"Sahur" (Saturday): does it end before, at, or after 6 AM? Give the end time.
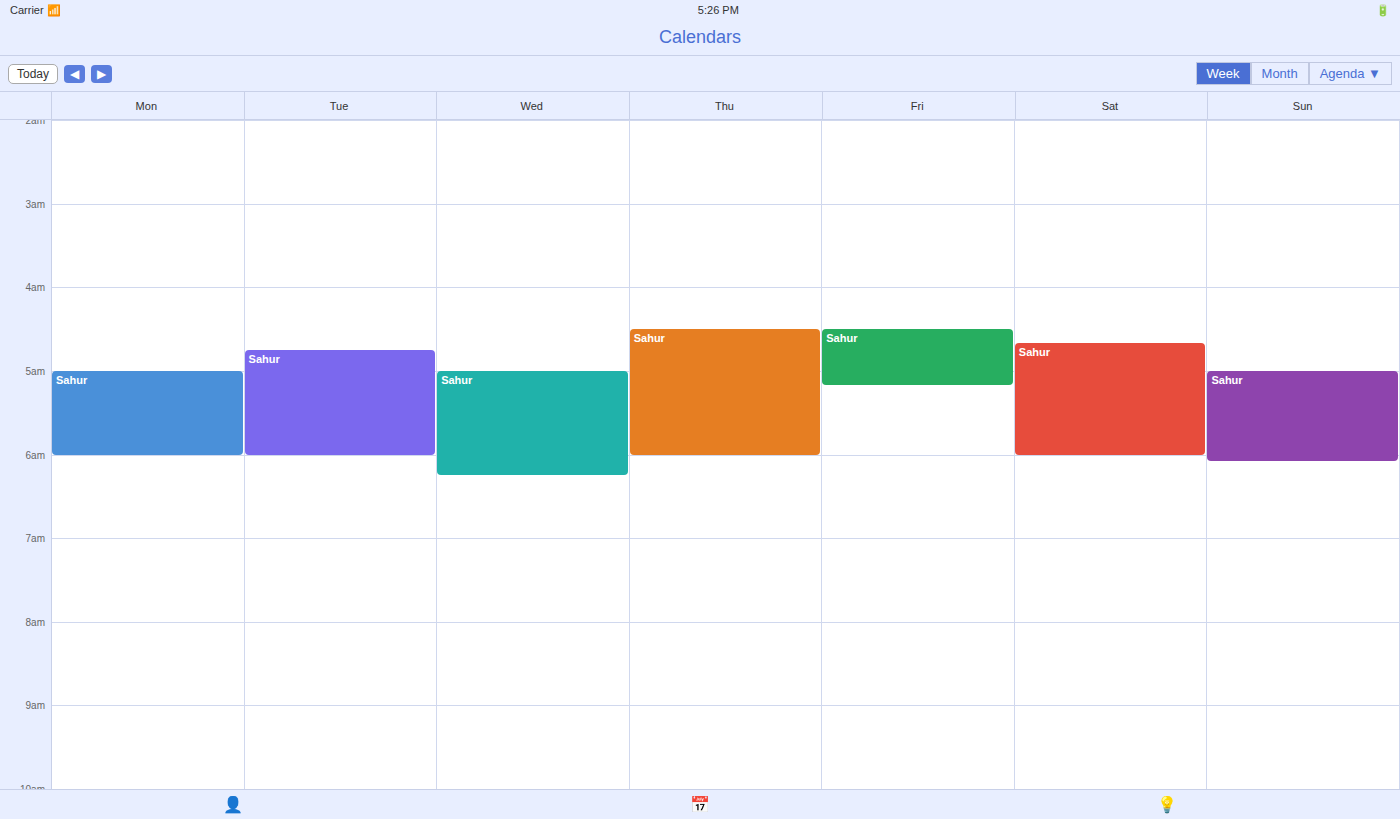
6:00 AM -- exactly at 6 AM, on the 6 AM line.